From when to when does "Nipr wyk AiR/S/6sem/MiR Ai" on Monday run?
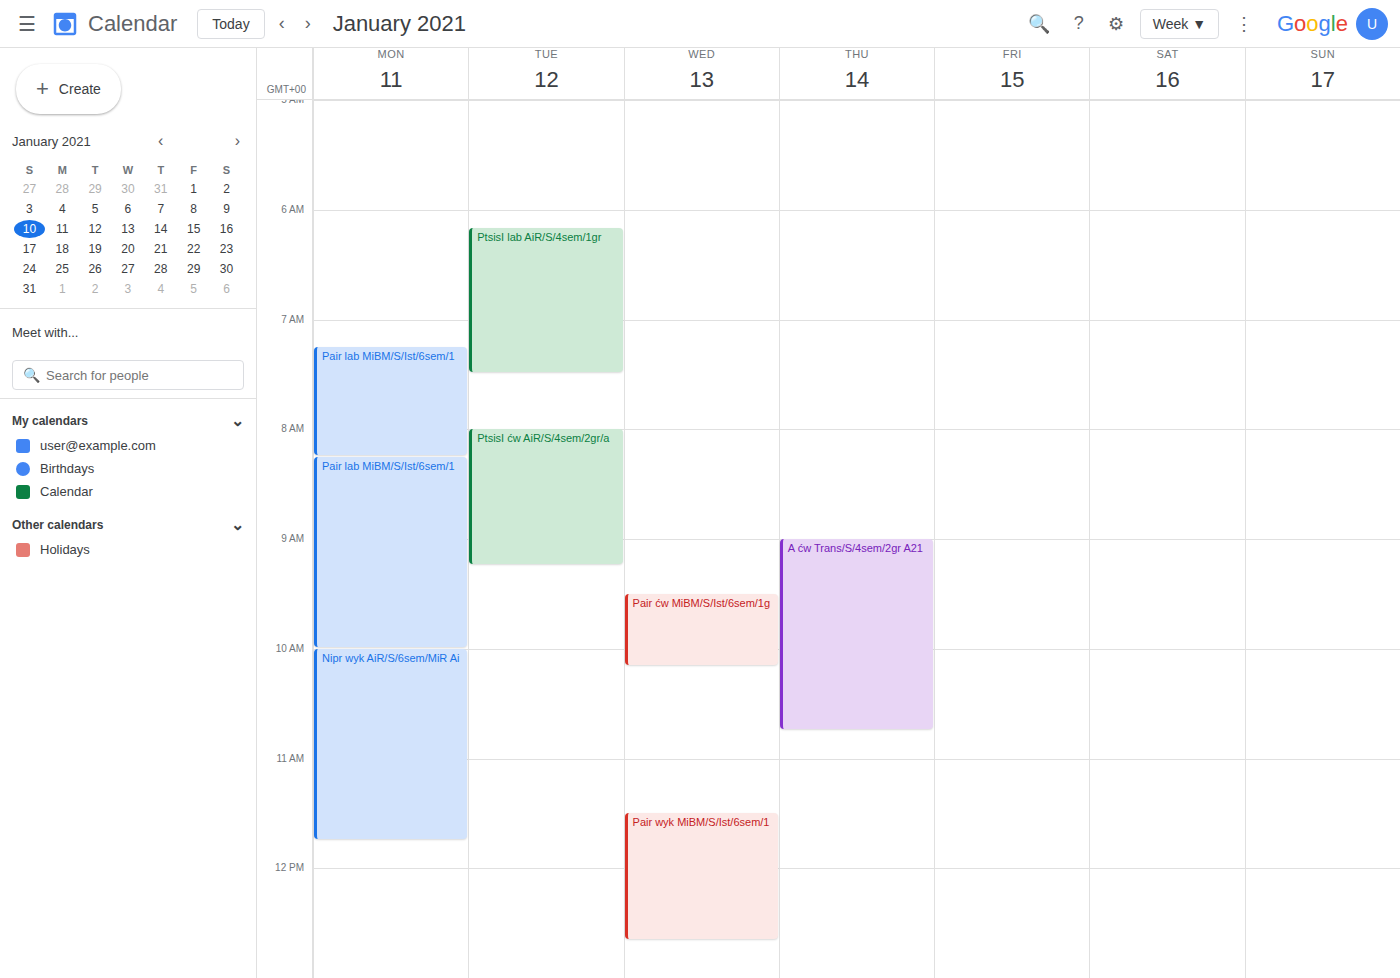
10:00 AM to 11:45 AM